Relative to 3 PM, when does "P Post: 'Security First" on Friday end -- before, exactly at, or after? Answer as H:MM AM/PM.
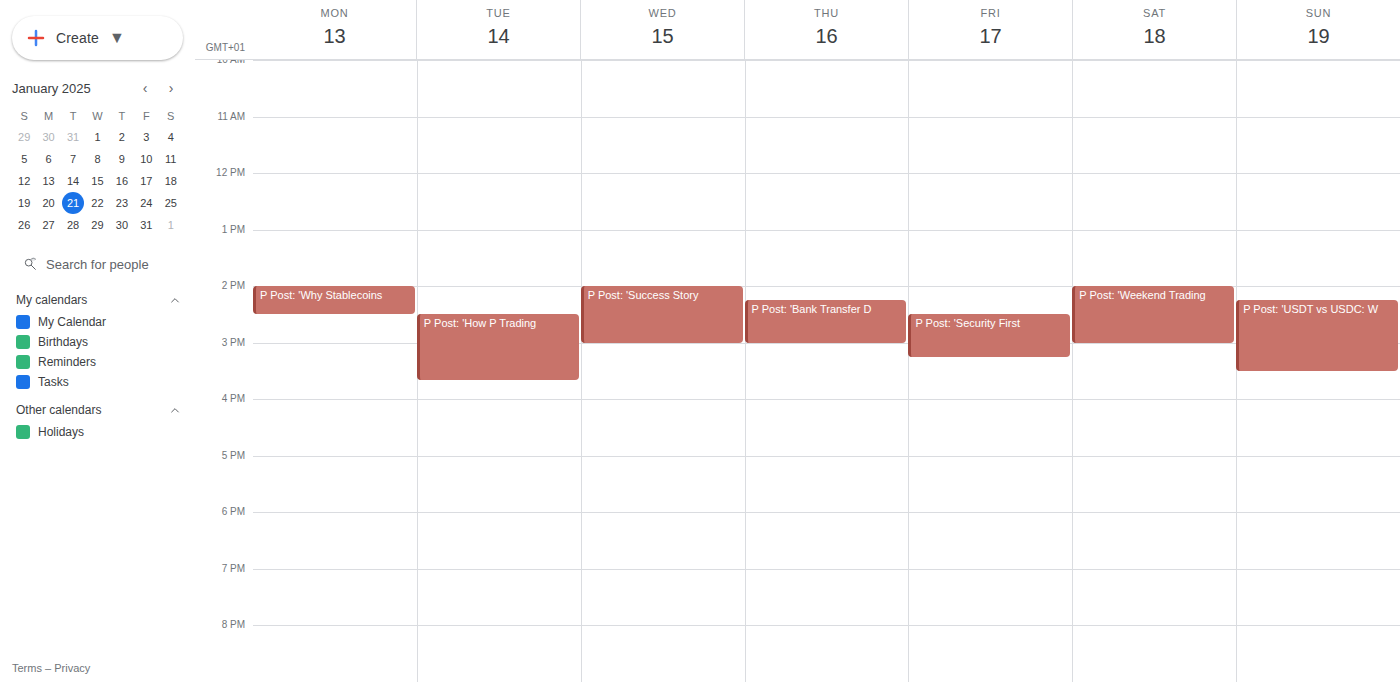
3:15 PM -- after 3 PM, 15 minutes below the 3 PM line.